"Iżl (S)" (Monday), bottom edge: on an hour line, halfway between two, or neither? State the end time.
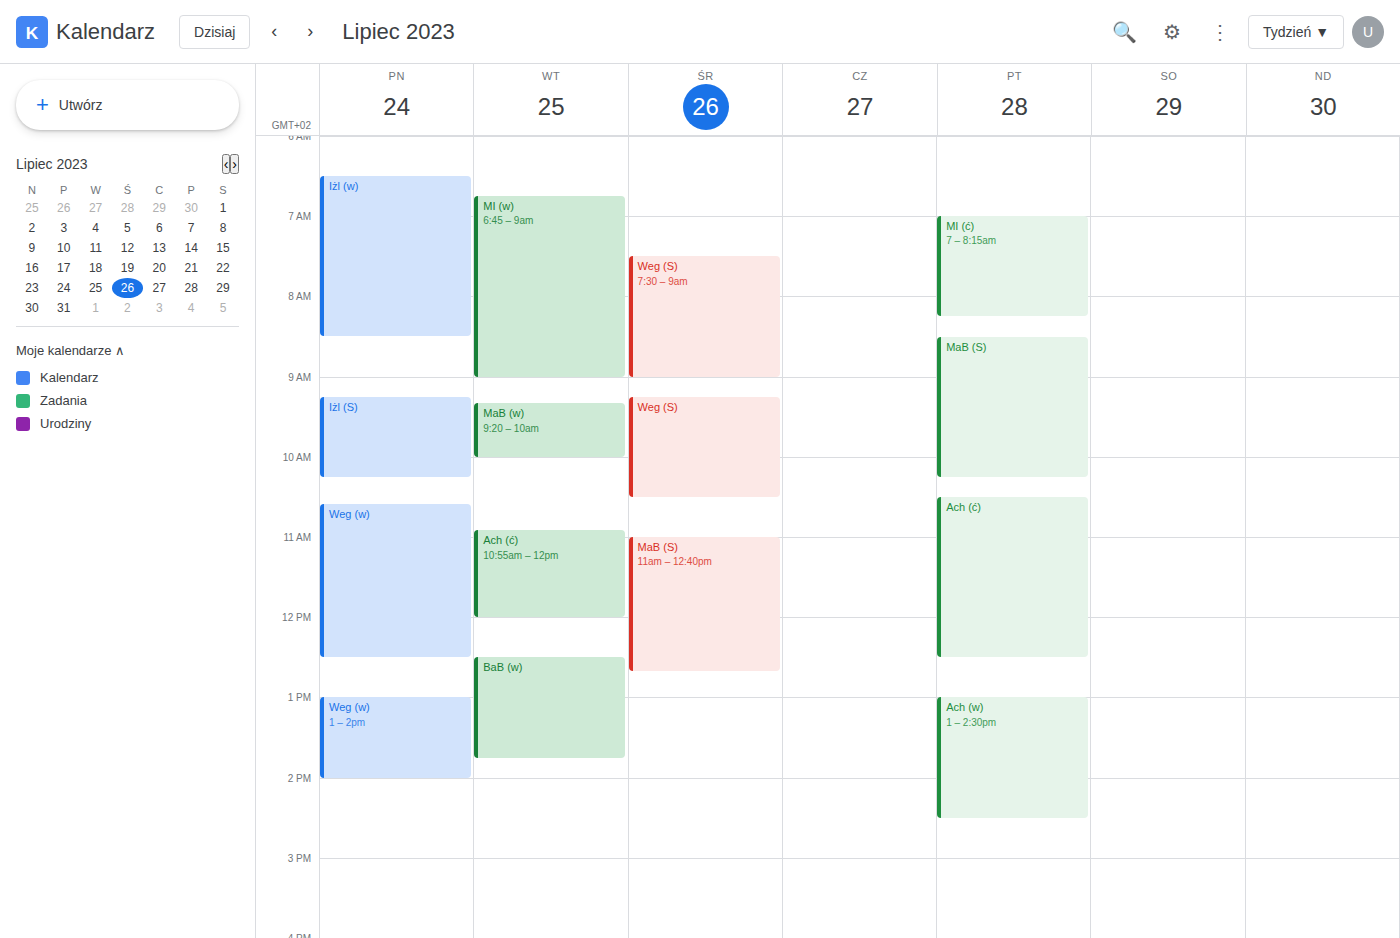
10:15 AM -- neither: a quarter of the way from the 10 AM line to the 11 AM line.